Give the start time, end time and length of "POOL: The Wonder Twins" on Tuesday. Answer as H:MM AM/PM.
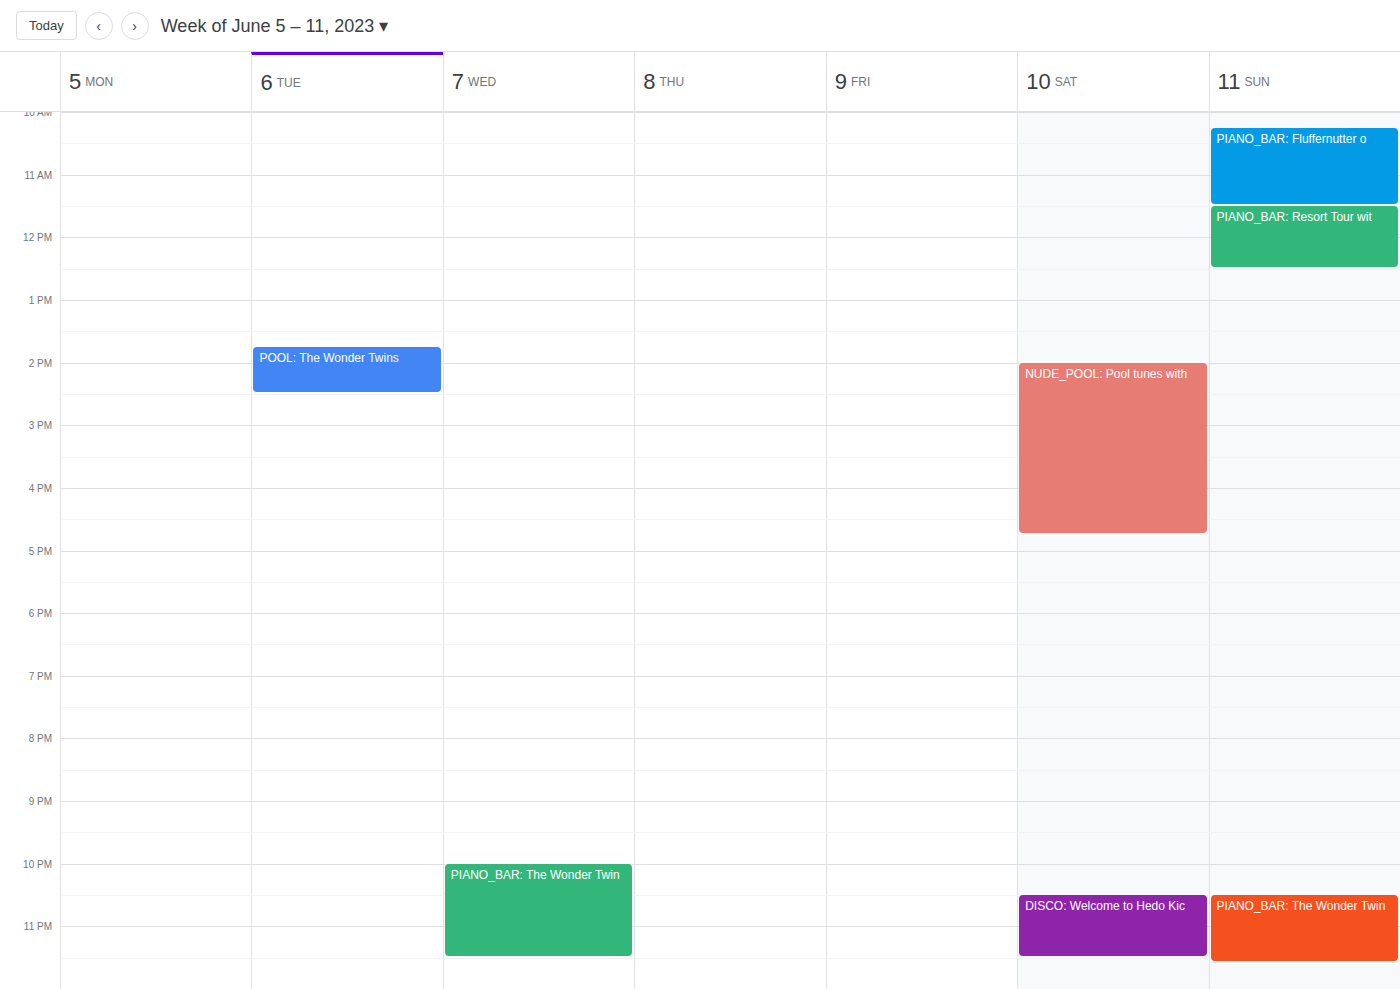
1:45 PM to 2:30 PM, 45 minutes